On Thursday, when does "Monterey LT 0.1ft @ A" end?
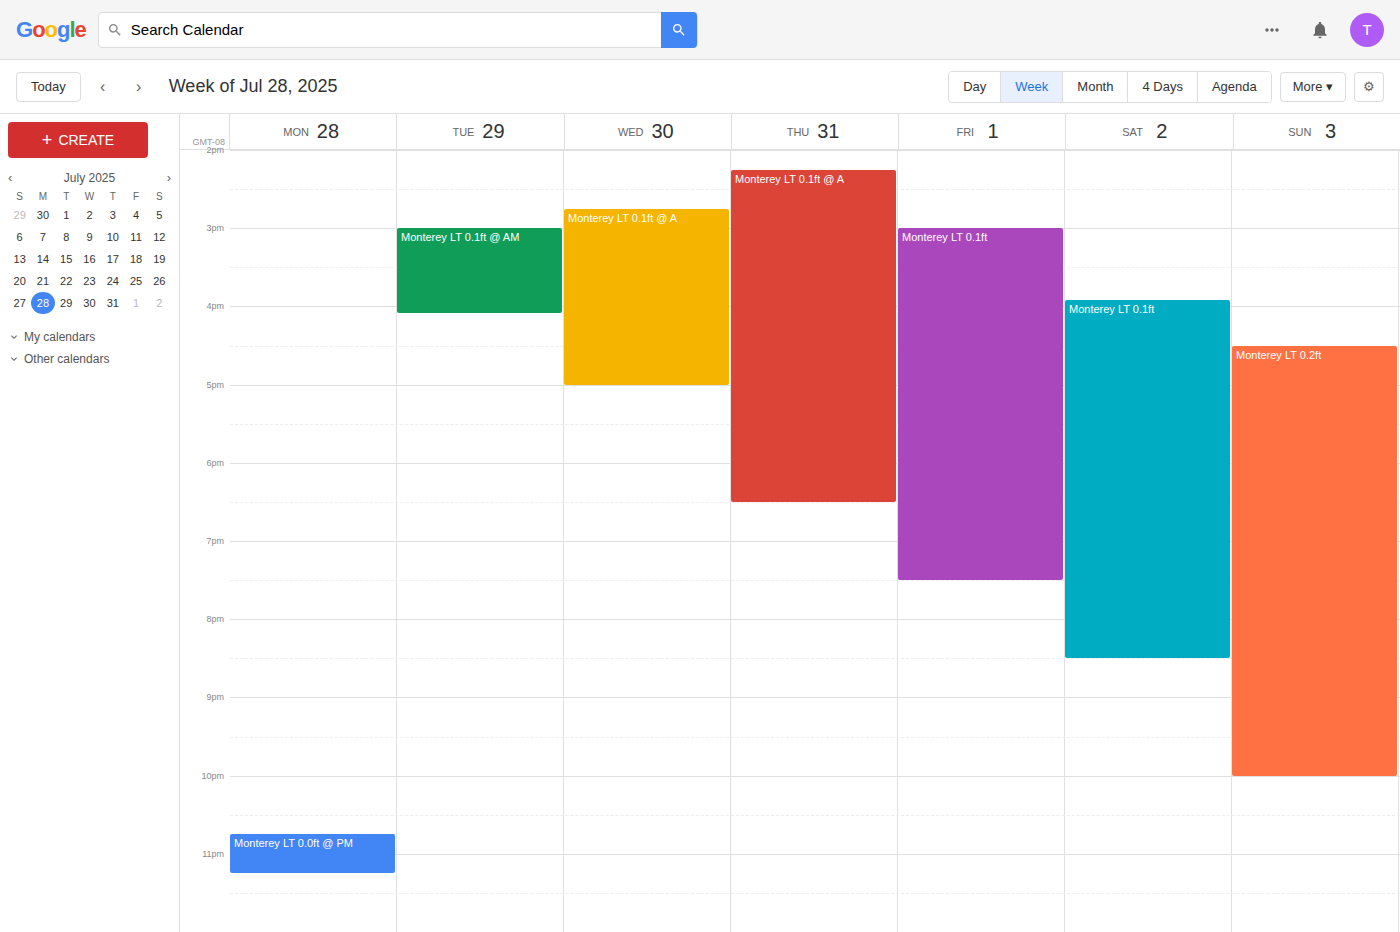
6:30 PM